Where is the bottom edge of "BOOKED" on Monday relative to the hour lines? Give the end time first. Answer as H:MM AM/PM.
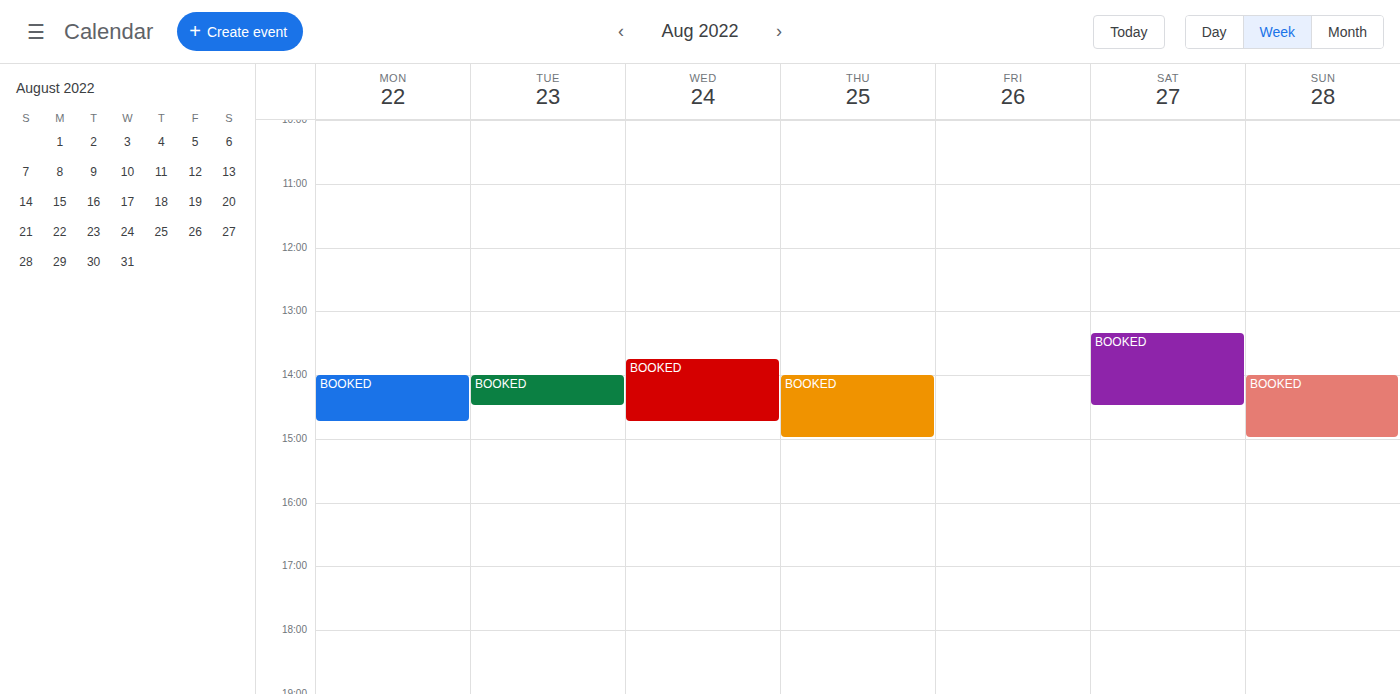
2:45 PM -- neither: three quarters of the way from the 2 PM line to the 3 PM line.